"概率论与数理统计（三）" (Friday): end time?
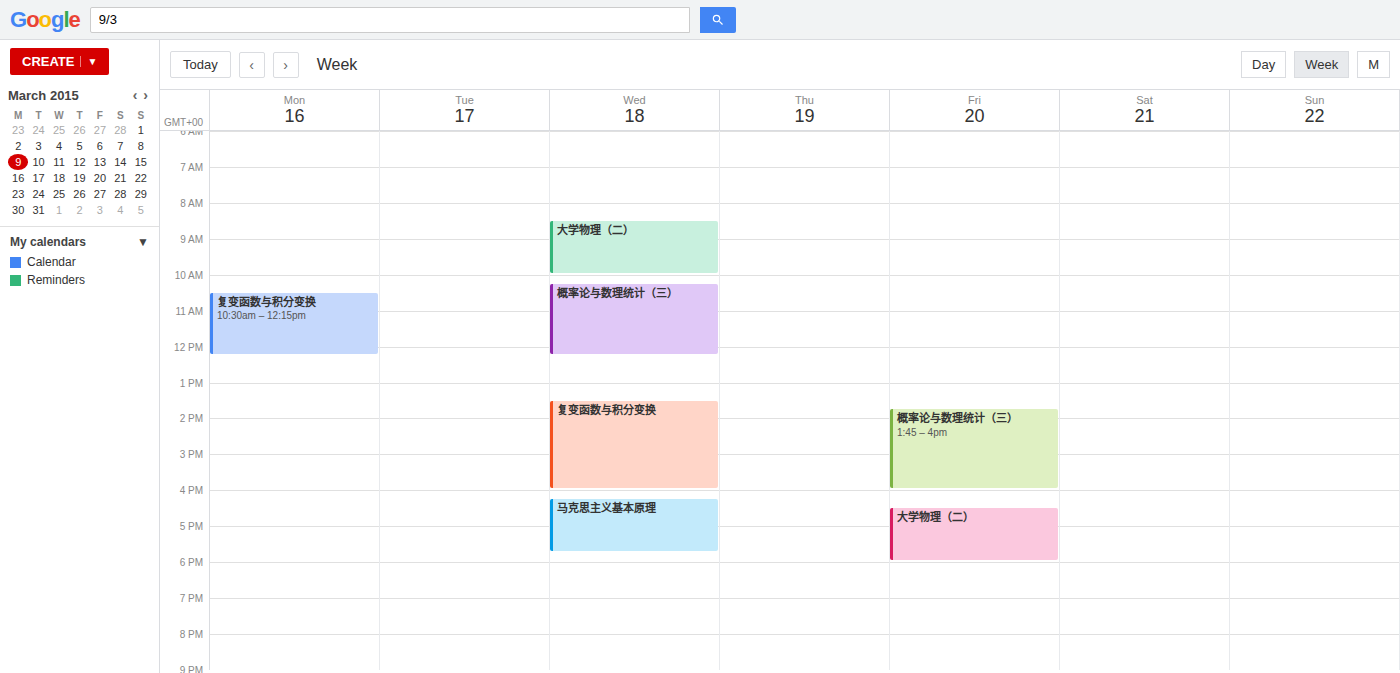
4:00 PM